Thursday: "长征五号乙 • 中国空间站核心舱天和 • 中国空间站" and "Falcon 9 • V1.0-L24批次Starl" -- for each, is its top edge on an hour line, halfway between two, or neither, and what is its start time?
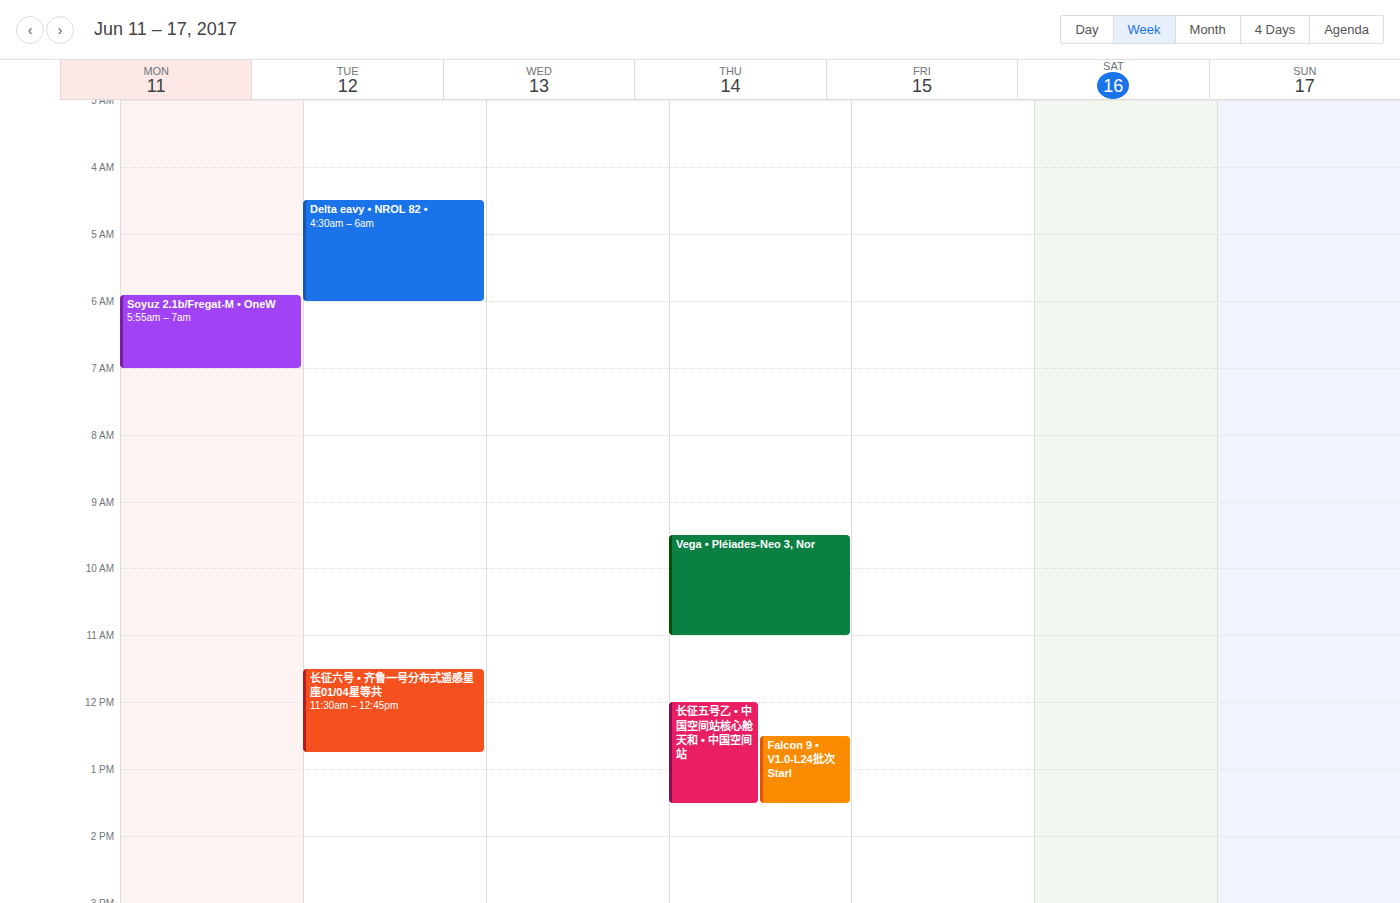
"长征五号乙 • 中国空间站核心舱天和 • 中国空间站": 12:00 PM, exactly on the 12 PM line. "Falcon 9 • V1.0-L24批次Starl": 12:30 PM, halfway between the 12 PM and 1 PM lines.